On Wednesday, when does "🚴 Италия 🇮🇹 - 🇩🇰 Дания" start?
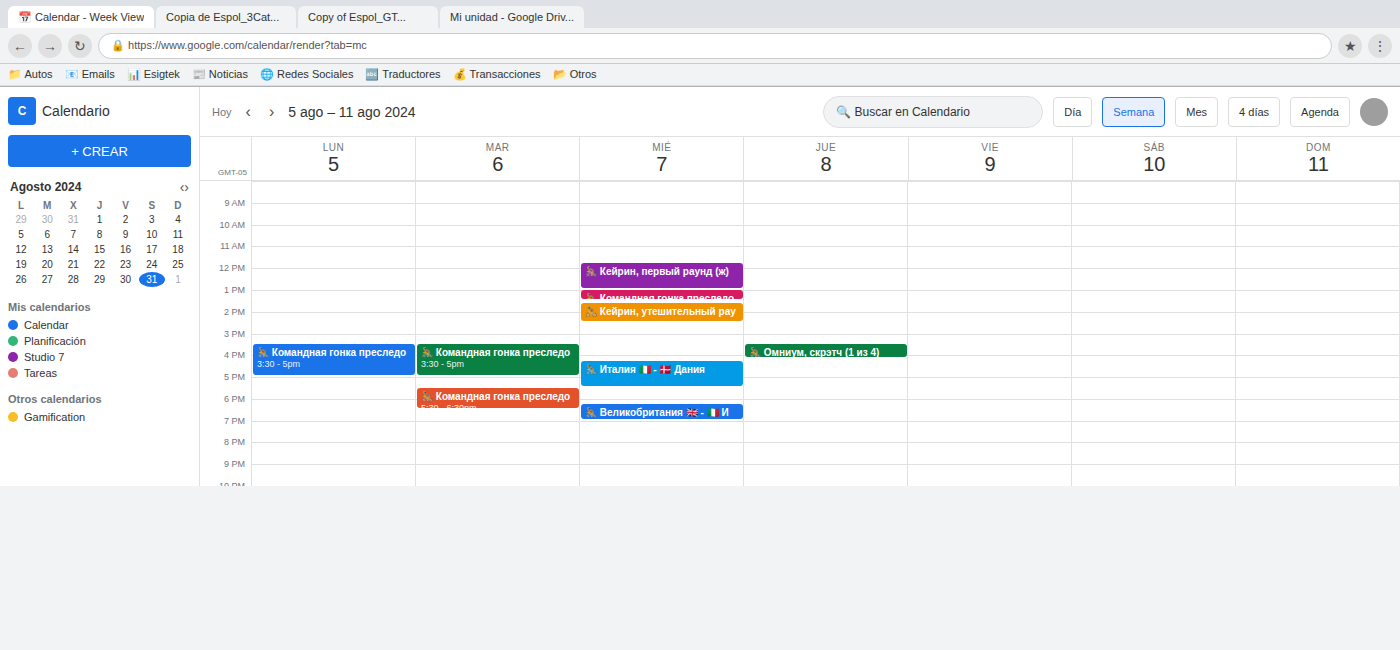
4:15 PM